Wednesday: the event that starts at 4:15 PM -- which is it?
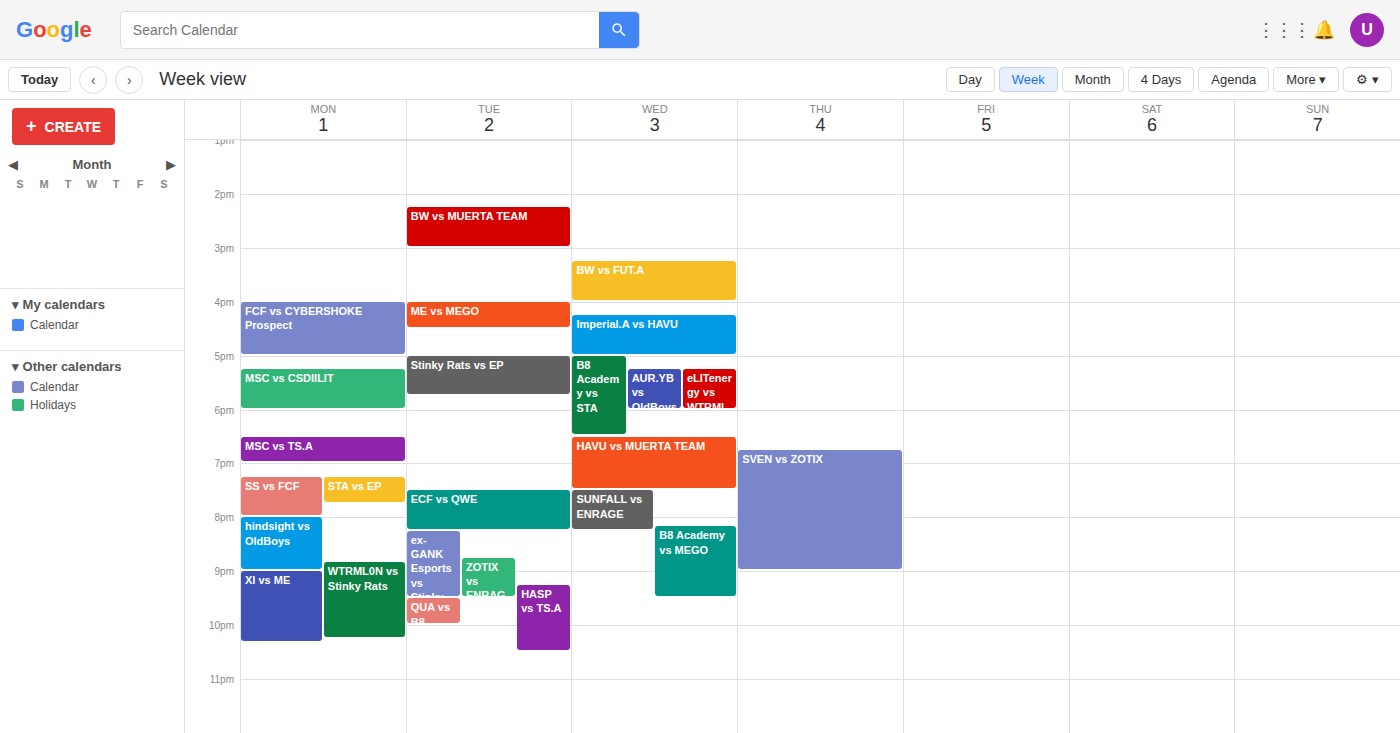
"Imperial.A vs HAVU"